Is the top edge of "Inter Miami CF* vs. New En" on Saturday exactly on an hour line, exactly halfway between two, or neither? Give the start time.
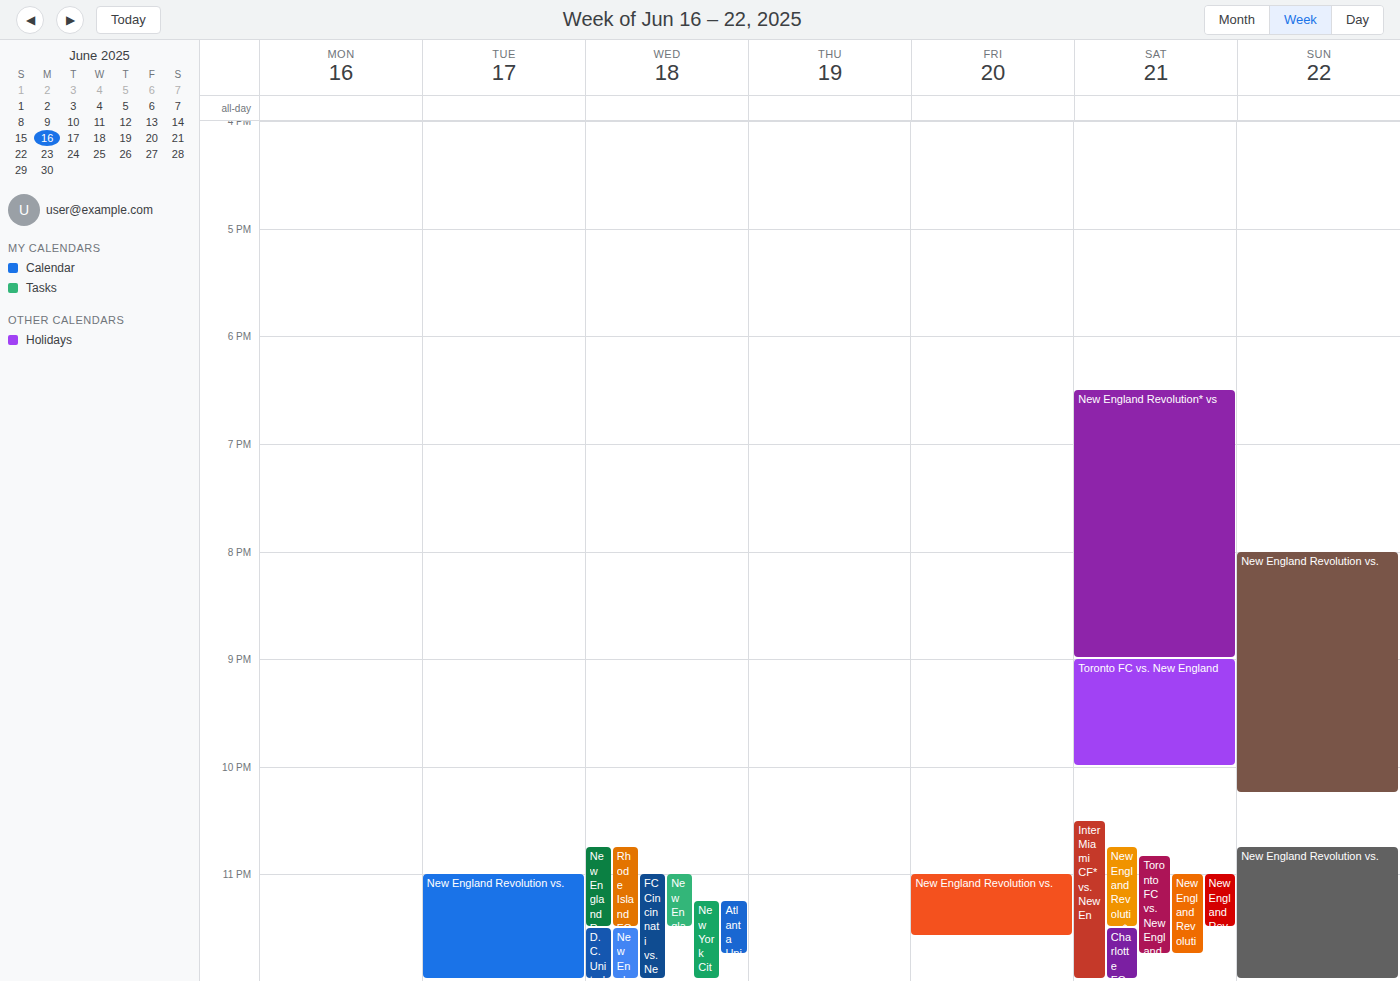
10:30 PM -- halfway between the 10 PM and 11 PM lines.